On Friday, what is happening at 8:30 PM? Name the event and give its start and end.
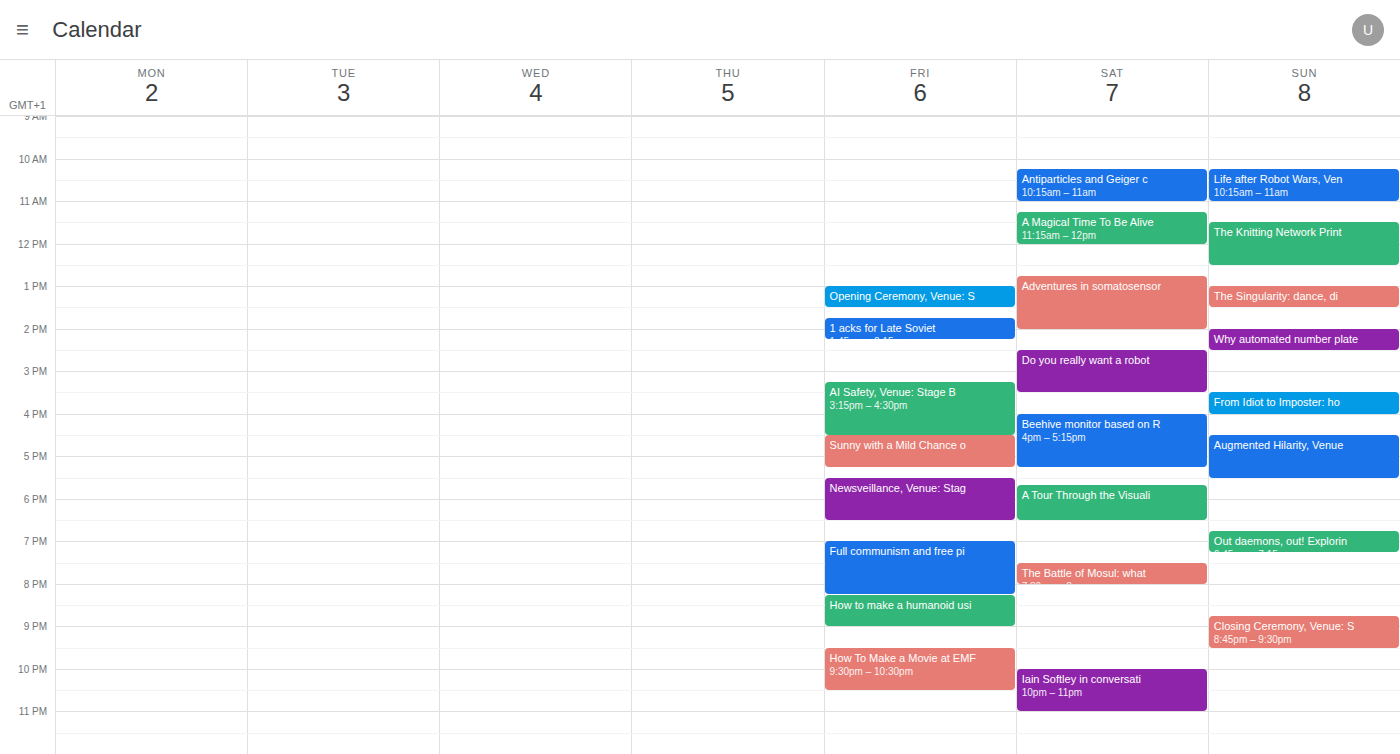
"How to make a humanoid usi", 8:15 PM to 9:00 PM